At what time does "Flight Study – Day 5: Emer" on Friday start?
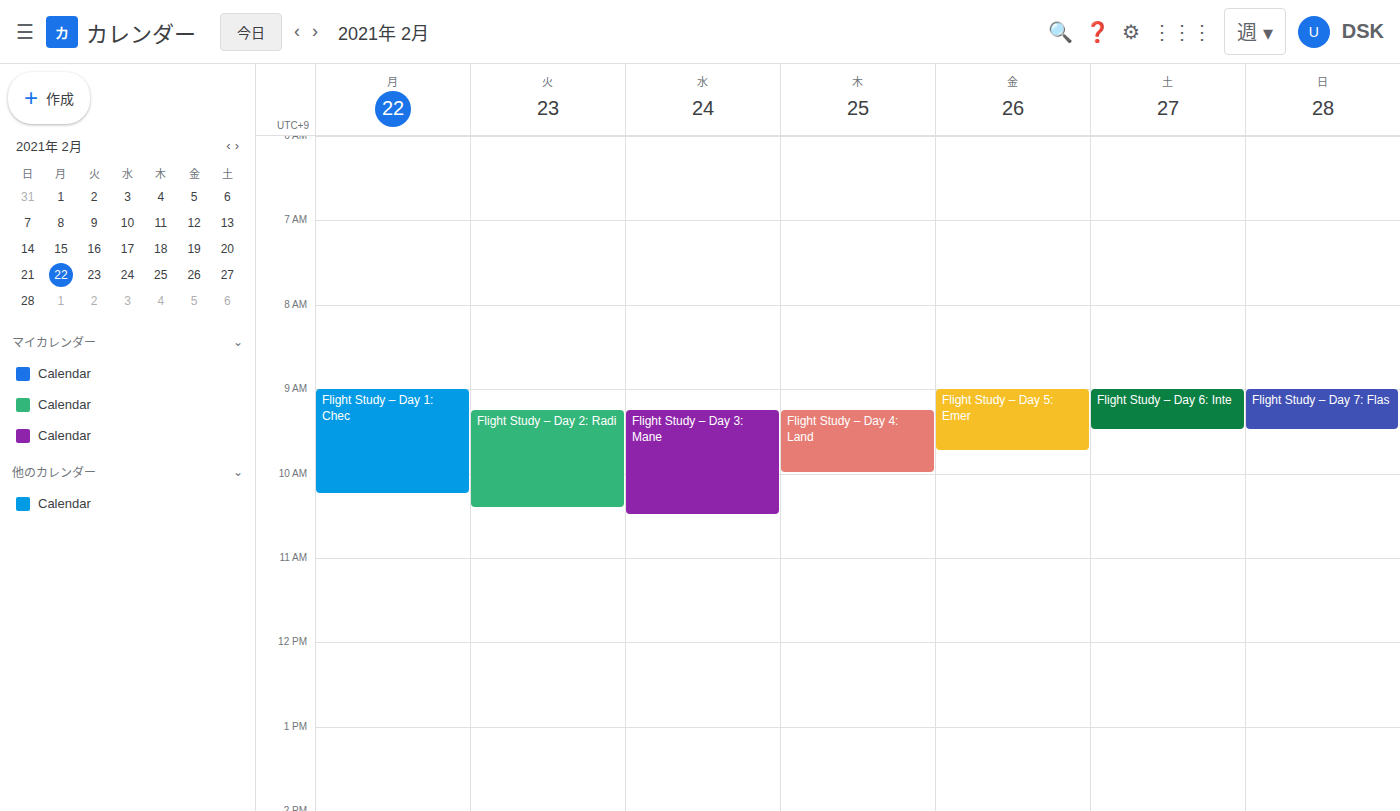
9:00 AM